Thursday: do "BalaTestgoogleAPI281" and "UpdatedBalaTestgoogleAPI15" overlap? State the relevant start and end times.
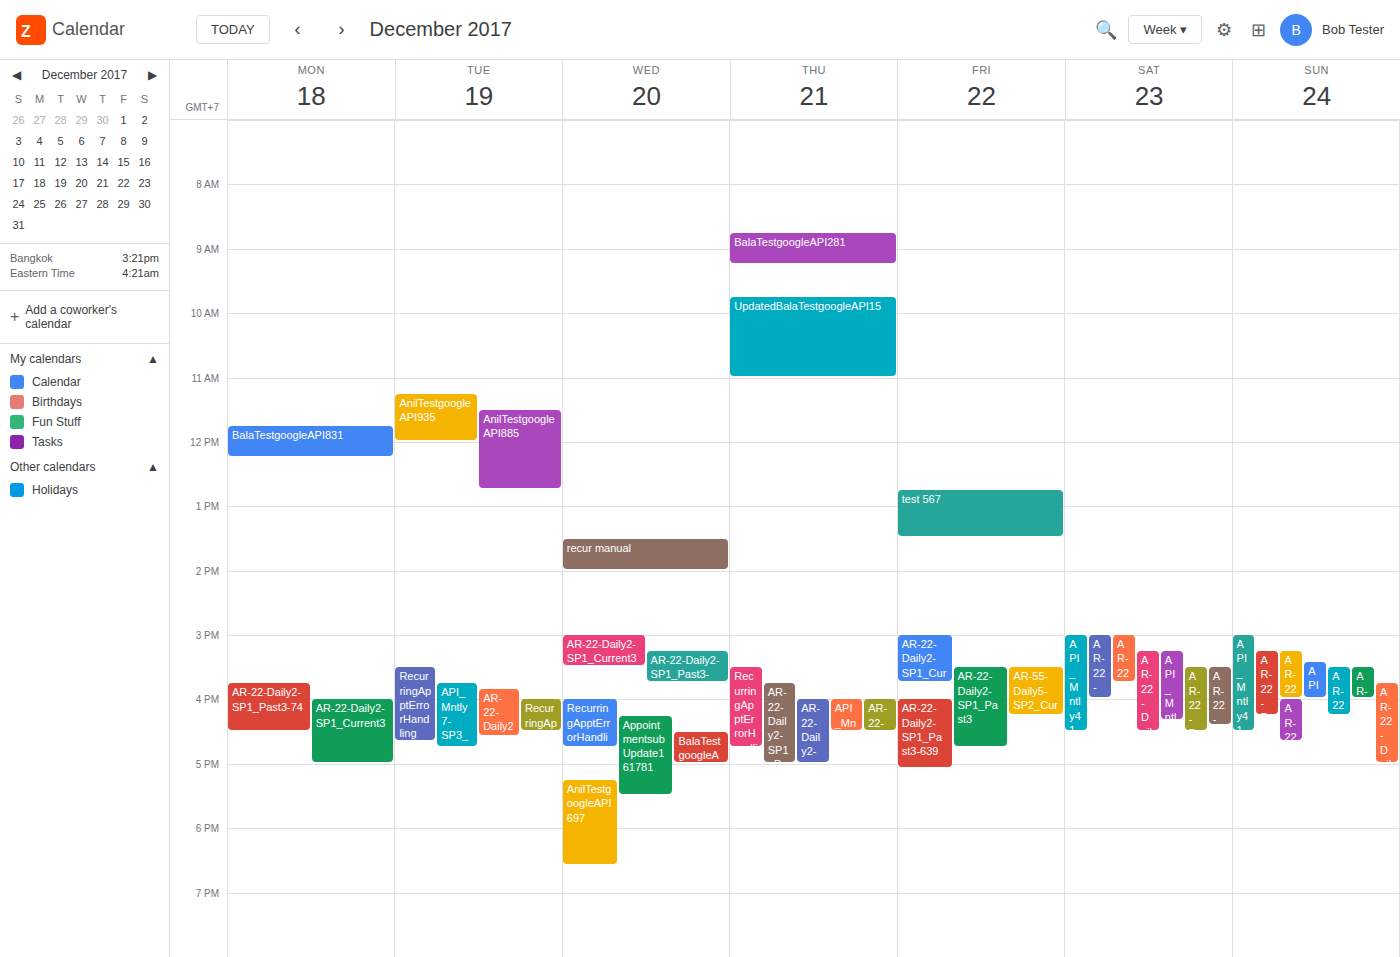
"BalaTestgoogleAPI281" ends at 09:15 and "UpdatedBalaTestgoogleAPI15" starts at 09:45 -- no overlap.